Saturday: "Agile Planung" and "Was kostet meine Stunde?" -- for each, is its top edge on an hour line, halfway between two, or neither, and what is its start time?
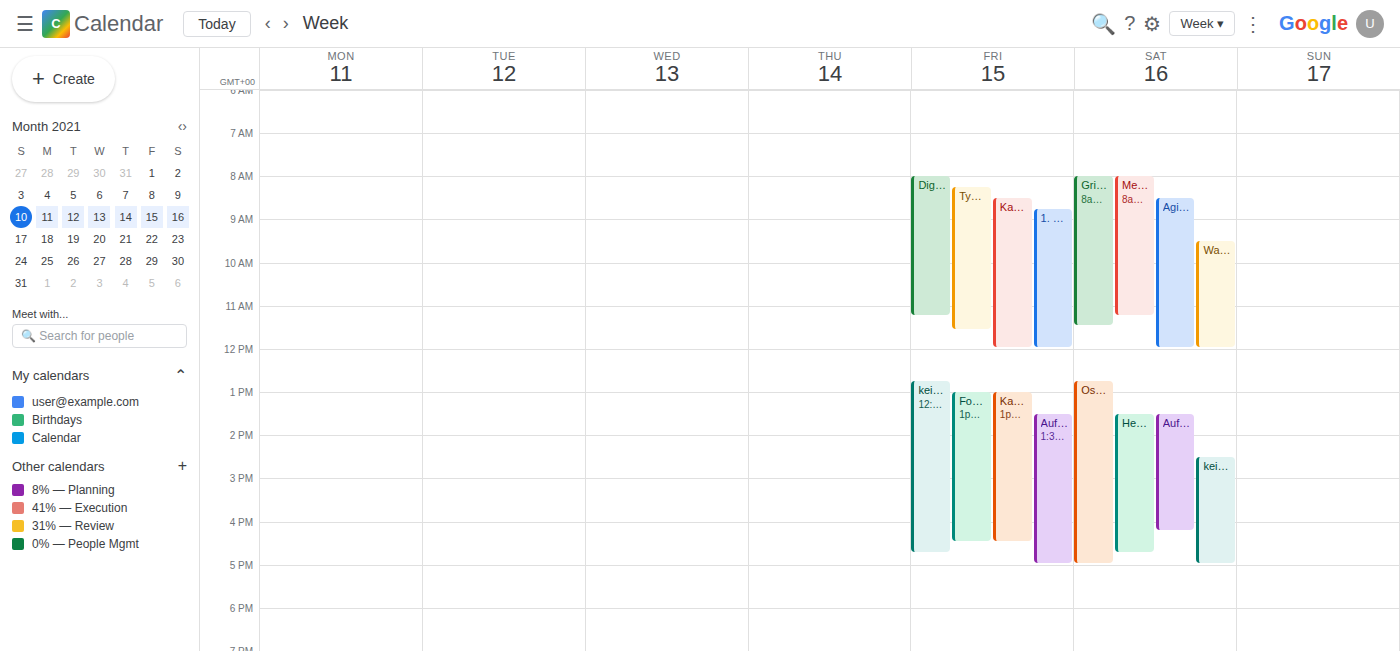
"Agile Planung": 08:30, halfway between the 08:00 and 09:00 lines. "Was kostet meine Stunde?": 09:30, halfway between the 09:00 and 10:00 lines.